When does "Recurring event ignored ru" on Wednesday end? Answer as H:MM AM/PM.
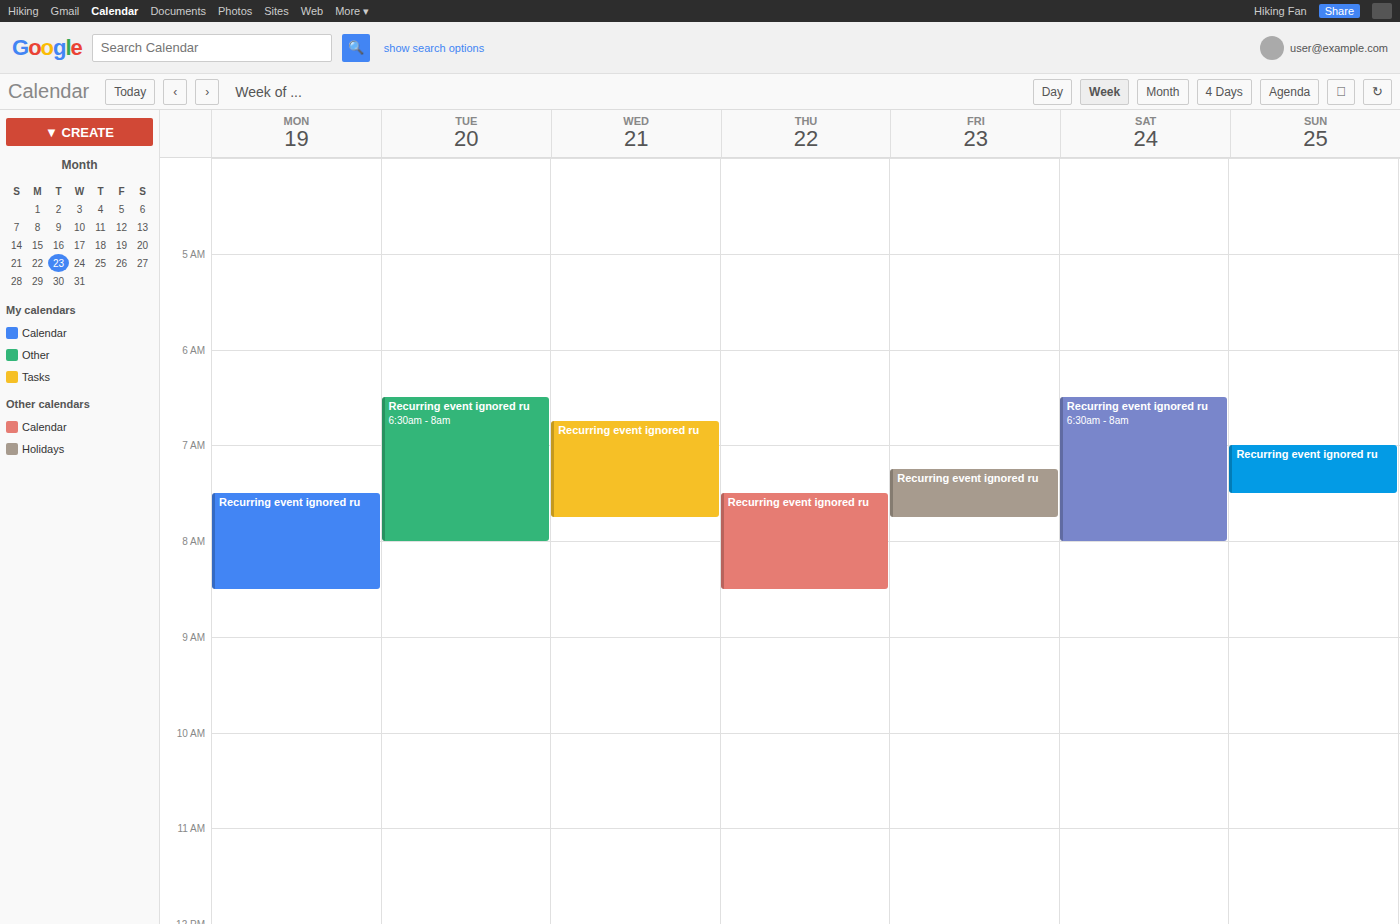
7:45 AM